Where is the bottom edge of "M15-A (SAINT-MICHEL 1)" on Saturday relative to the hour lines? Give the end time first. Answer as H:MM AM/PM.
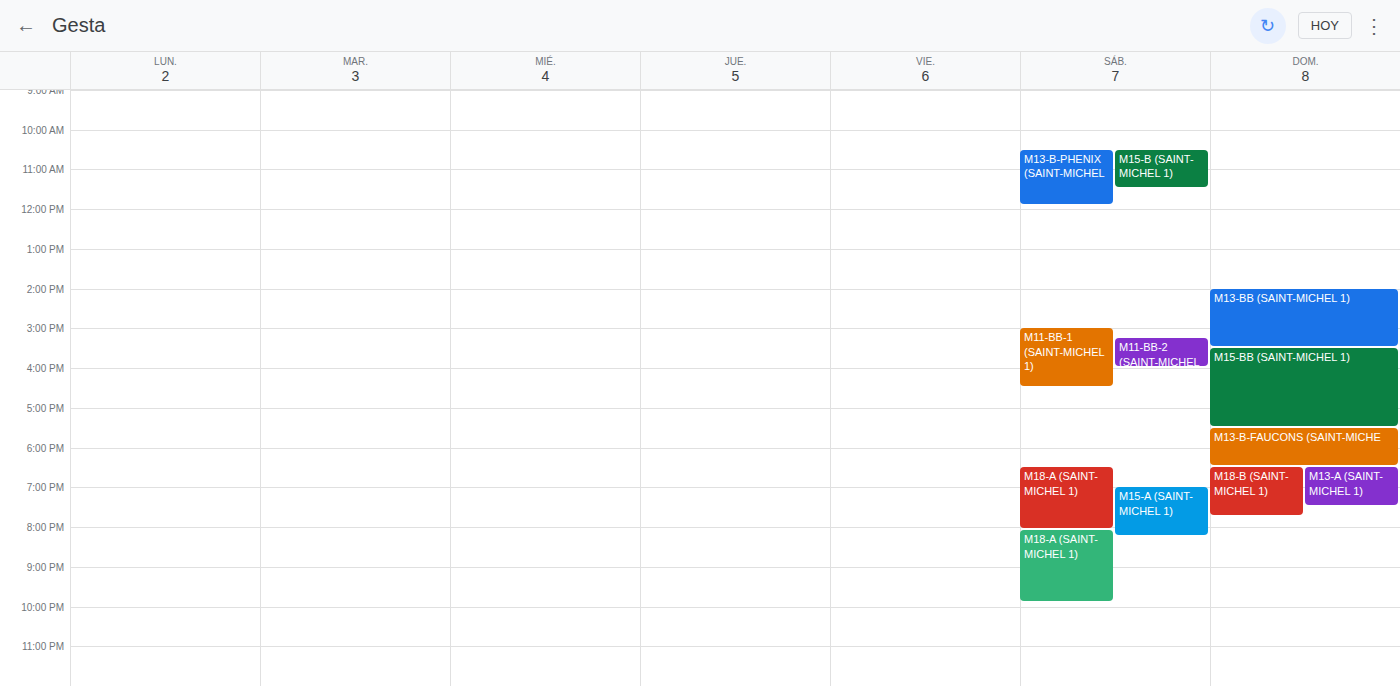
8:15 PM -- neither: a quarter of the way from the 8 PM line to the 9 PM line.